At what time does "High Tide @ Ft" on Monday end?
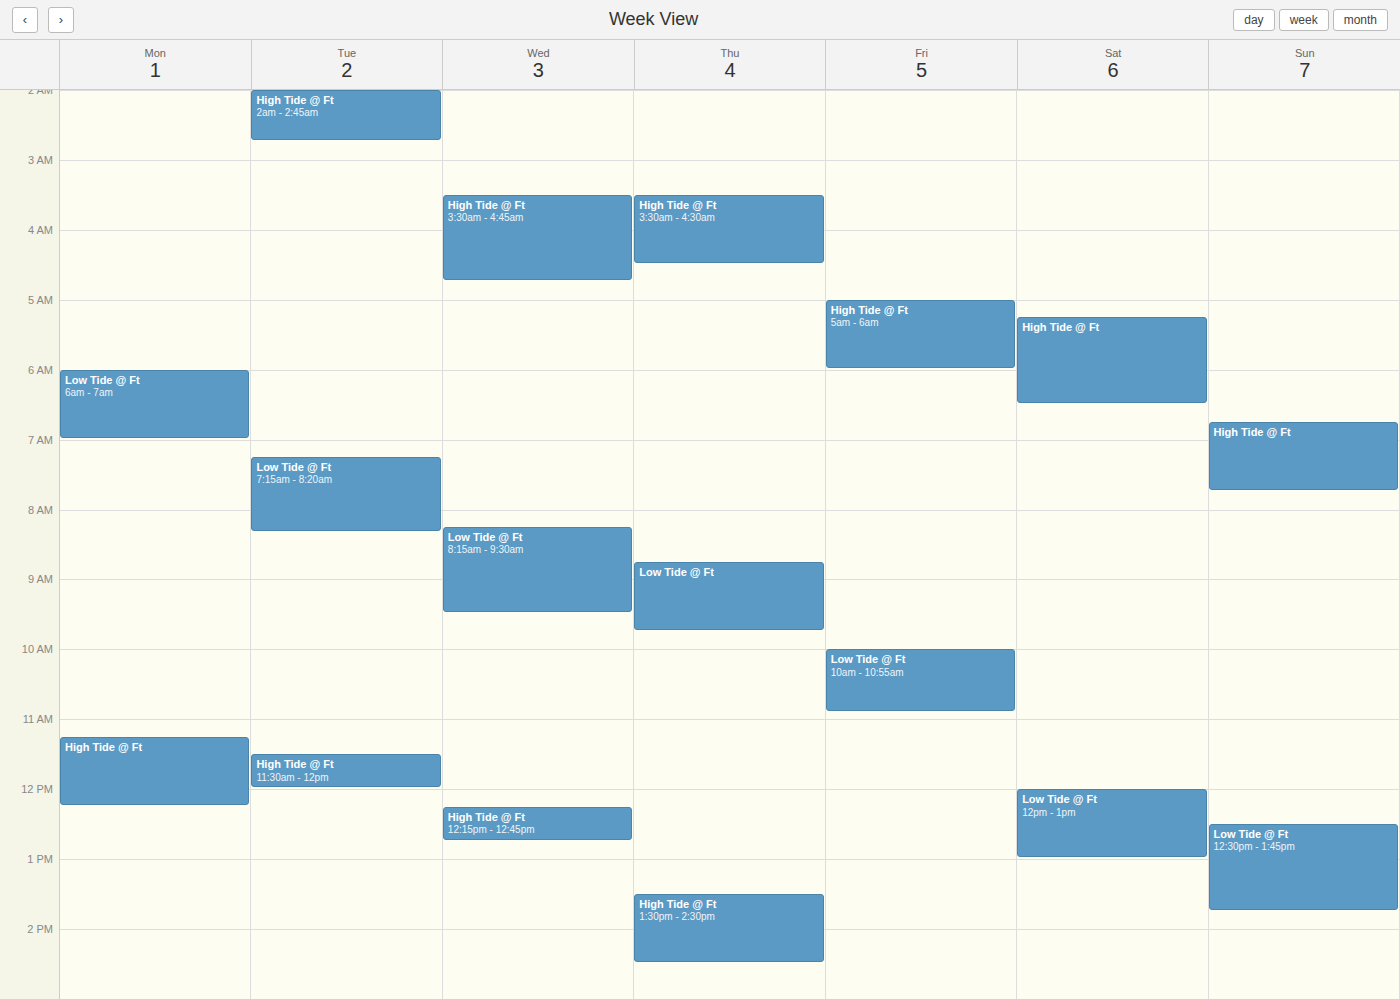
12:15 PM